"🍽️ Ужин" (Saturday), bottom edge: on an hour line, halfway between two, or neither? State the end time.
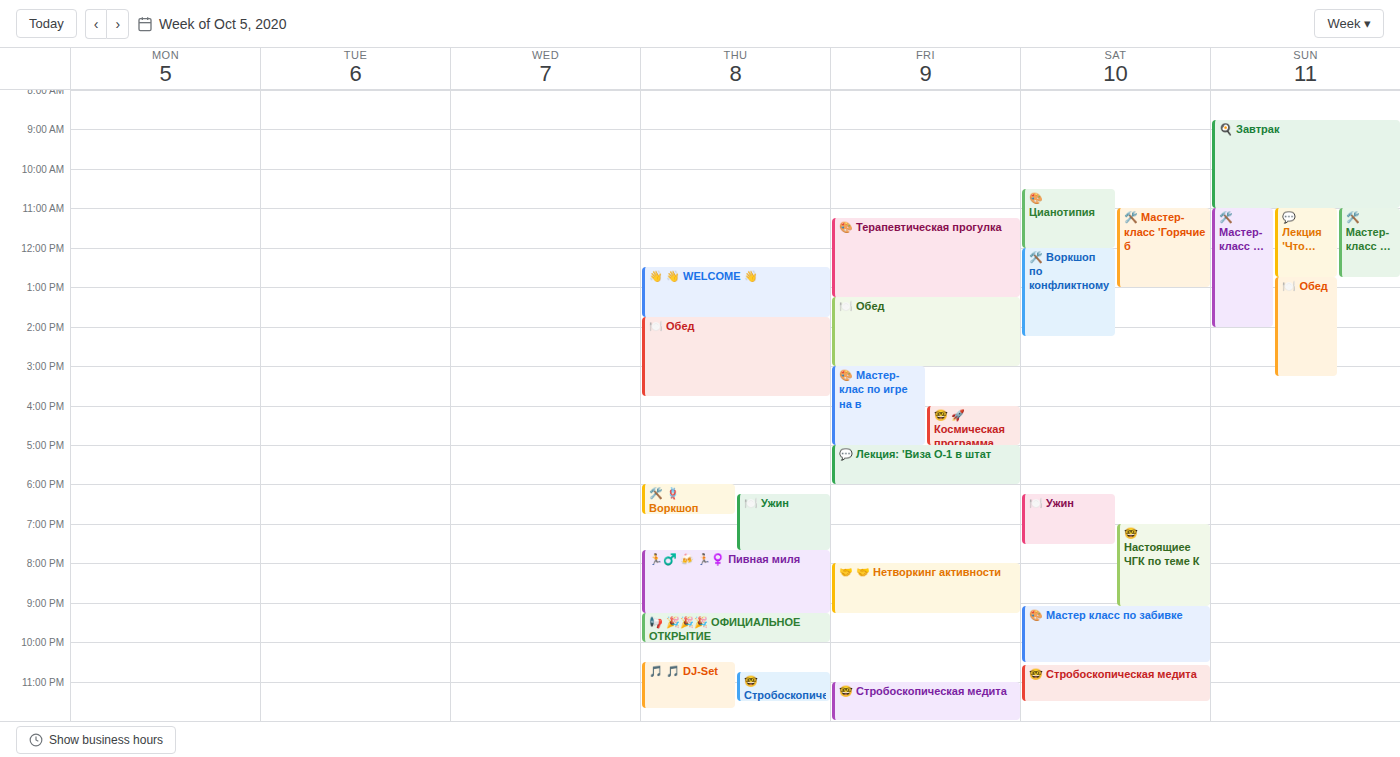
7:30 PM -- halfway between the 7 PM and 8 PM lines.